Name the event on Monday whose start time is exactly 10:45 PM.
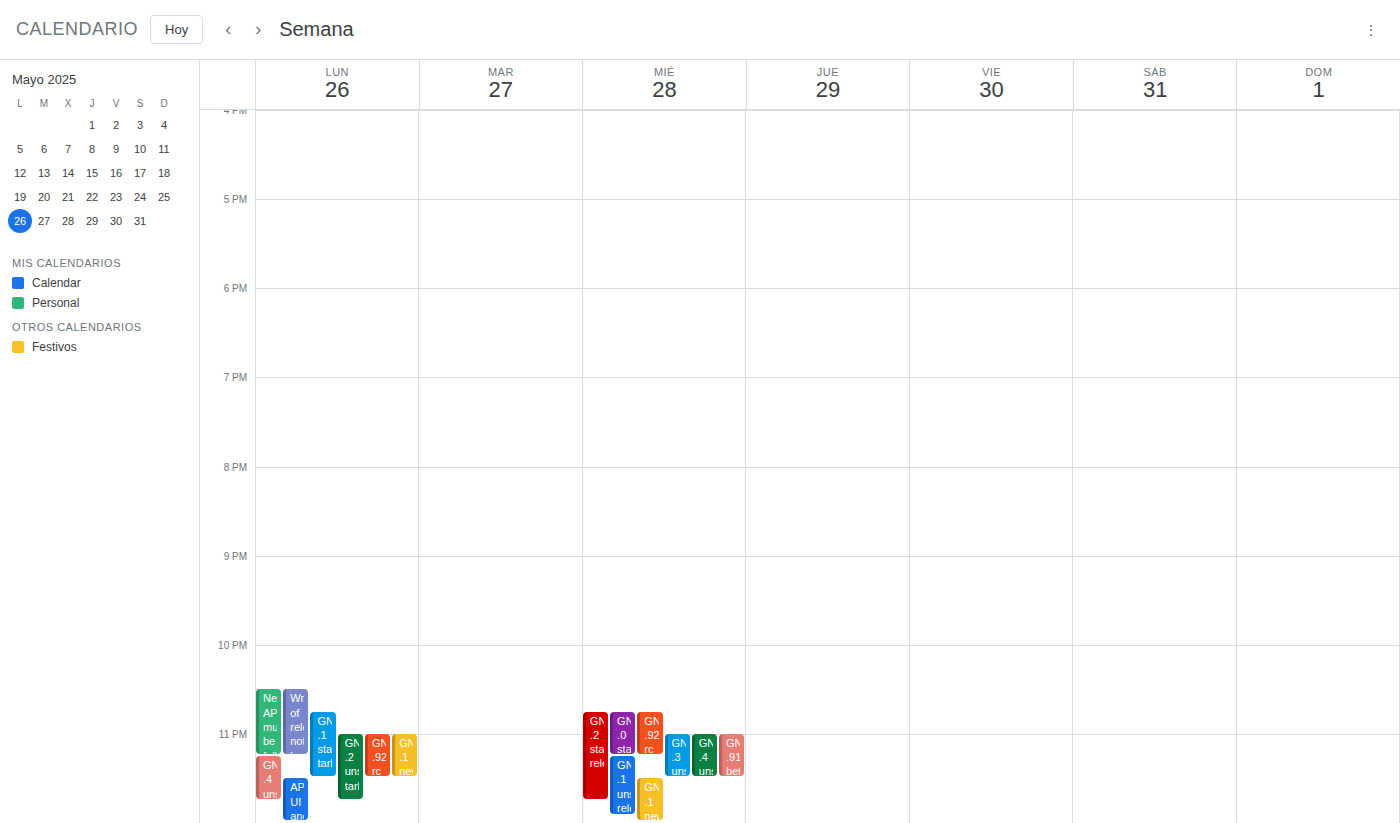
"GNOME .1 stable tarbal"